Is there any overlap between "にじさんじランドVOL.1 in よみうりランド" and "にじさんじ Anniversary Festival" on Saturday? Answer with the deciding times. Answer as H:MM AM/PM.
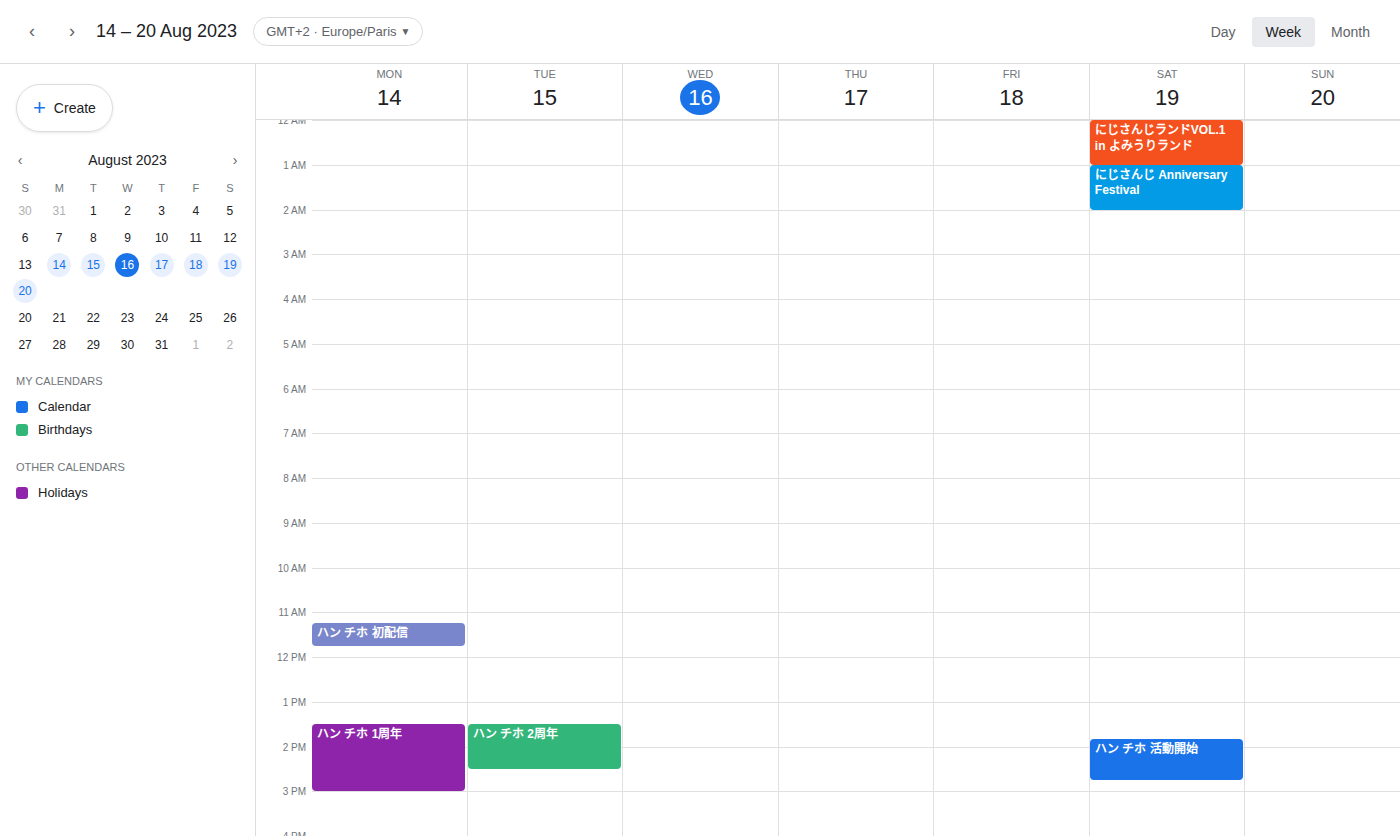
"にじさんじランドVOL.1 in よみうりランド" ends at 1:00 AM, exactly when "にじさんじ Anniversary Festival" starts -- they touch but do not overlap.